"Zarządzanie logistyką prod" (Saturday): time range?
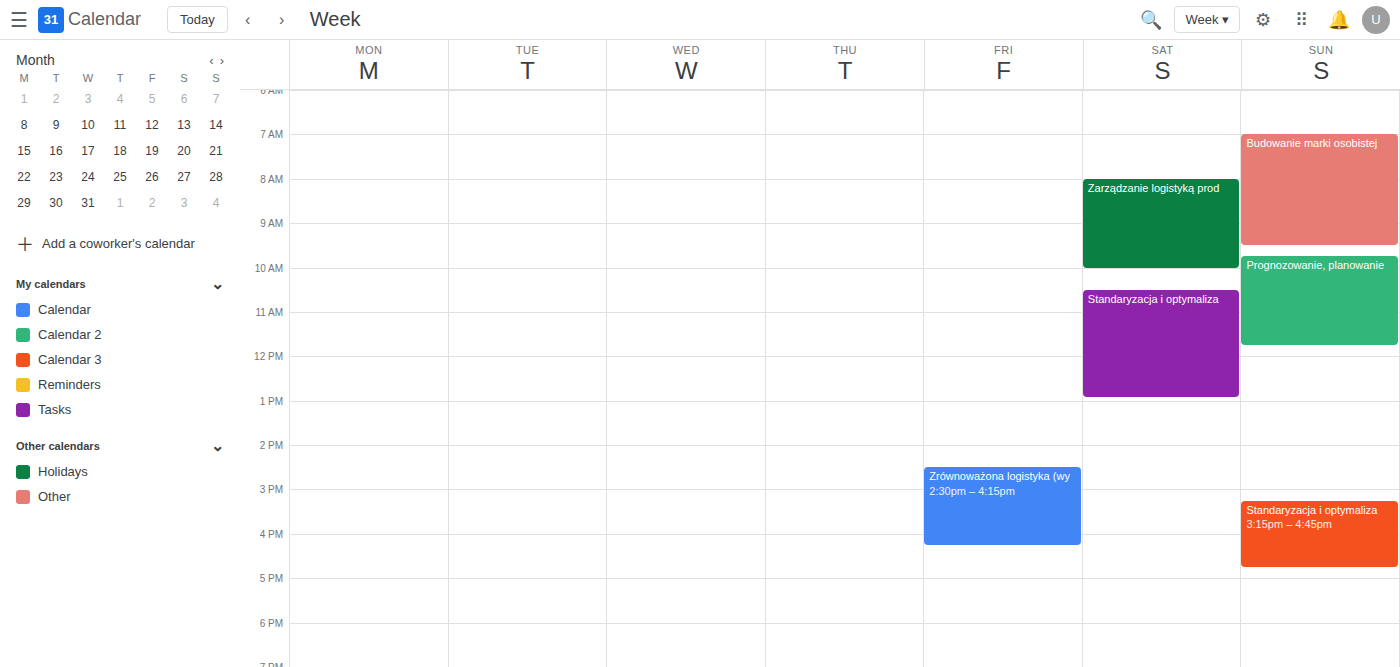
8:00 AM to 10:00 AM